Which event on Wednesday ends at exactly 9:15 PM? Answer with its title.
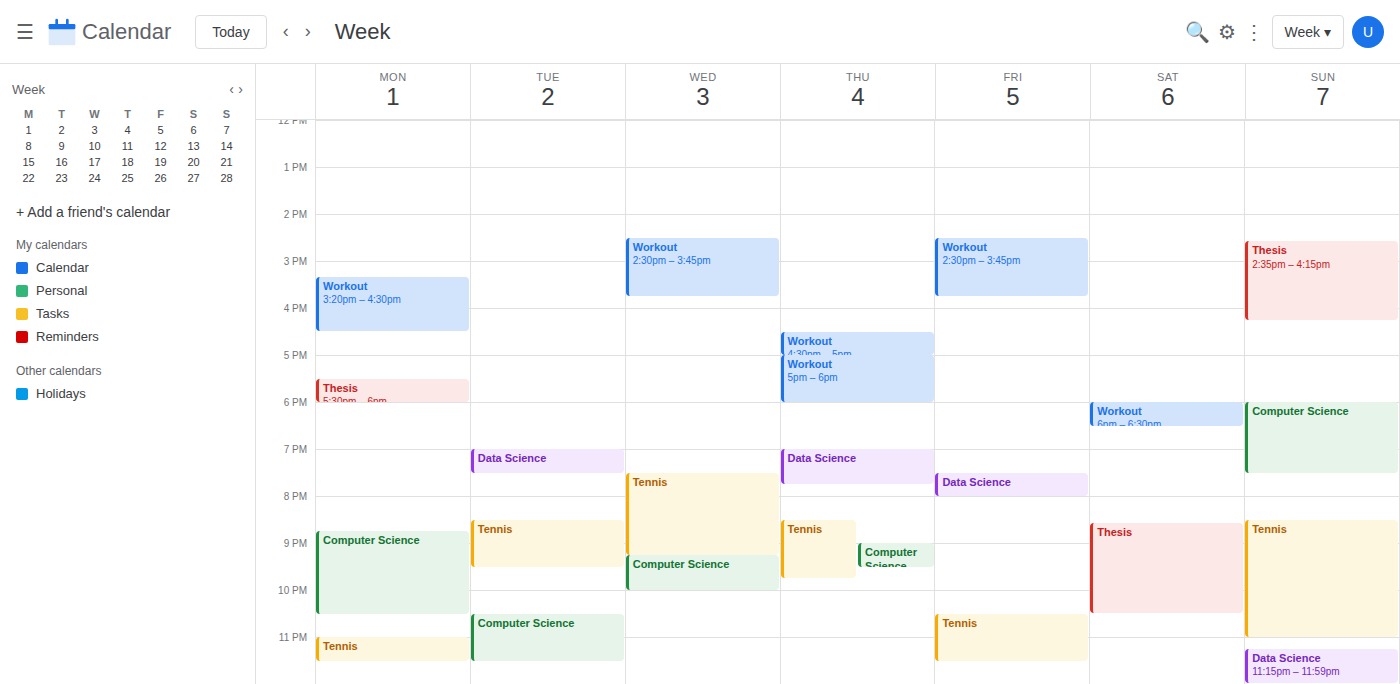
"Tennis"